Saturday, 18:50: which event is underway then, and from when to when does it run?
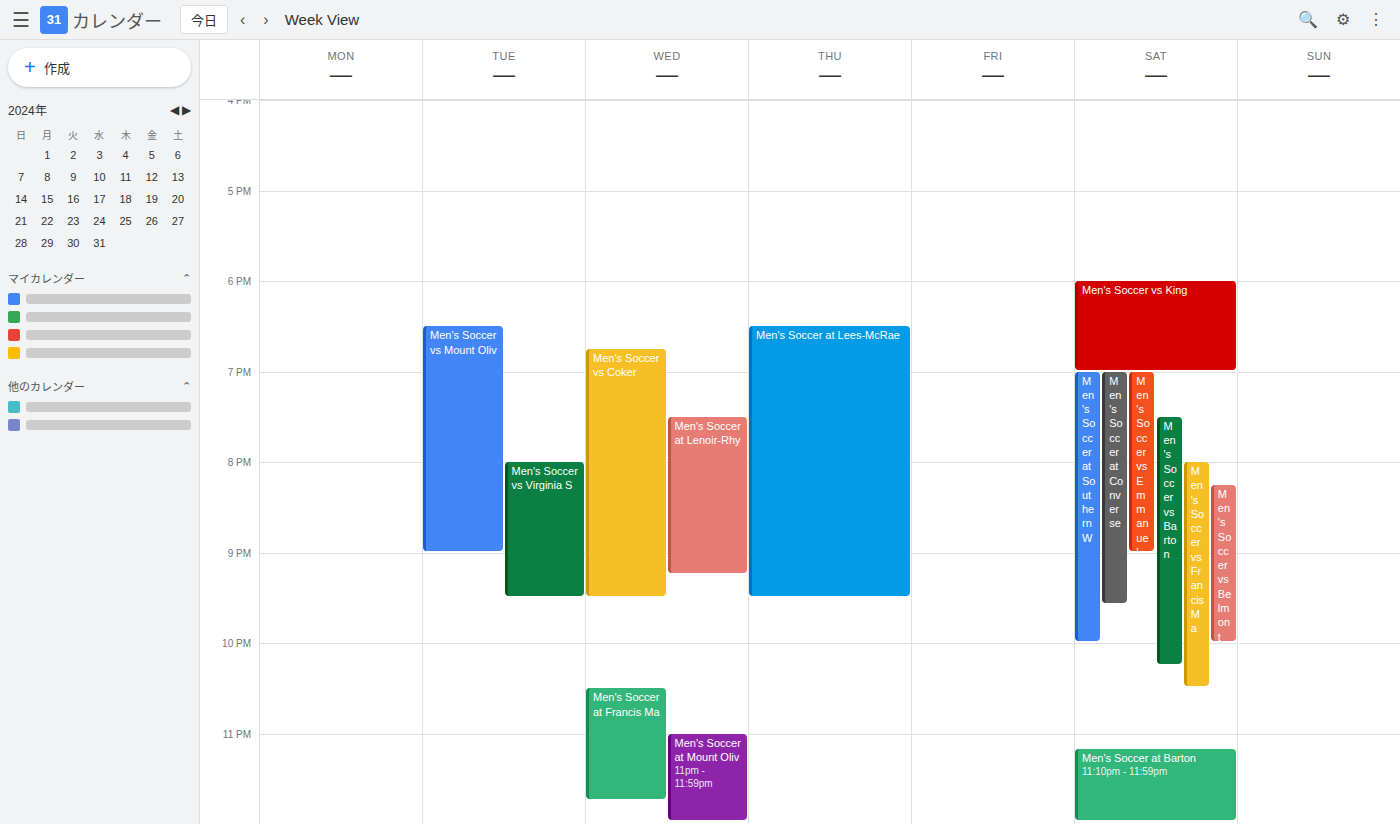
"Men's Soccer vs King", 18:00 to 19:00